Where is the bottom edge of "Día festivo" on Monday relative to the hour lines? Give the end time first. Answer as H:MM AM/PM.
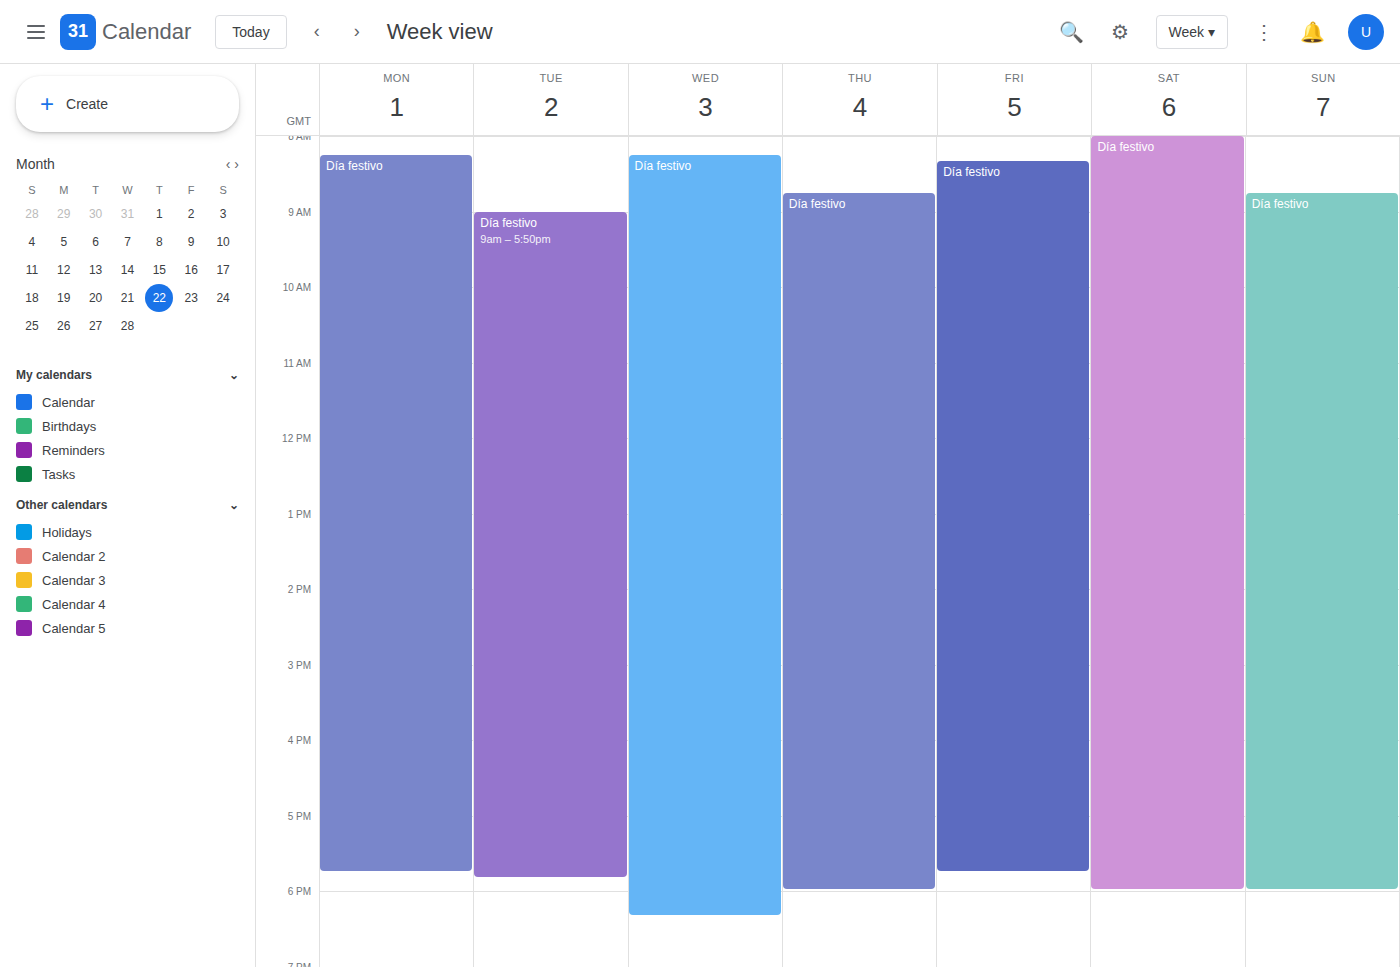
5:45 PM -- neither: three quarters of the way from the 5 PM line to the 6 PM line.